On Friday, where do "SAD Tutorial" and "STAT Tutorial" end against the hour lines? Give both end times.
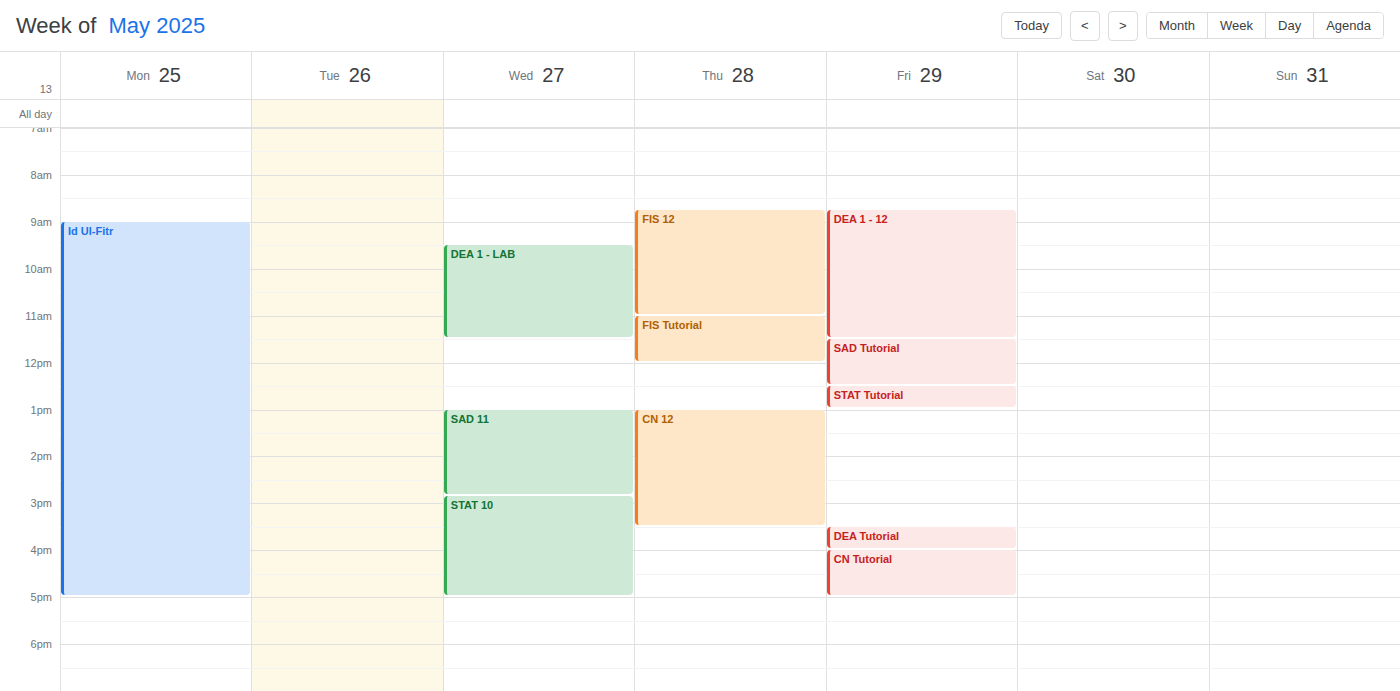
"SAD Tutorial": 12:30 PM, halfway between the 12 PM and 1 PM lines. "STAT Tutorial": 1:00 PM, exactly on the 1 PM line.